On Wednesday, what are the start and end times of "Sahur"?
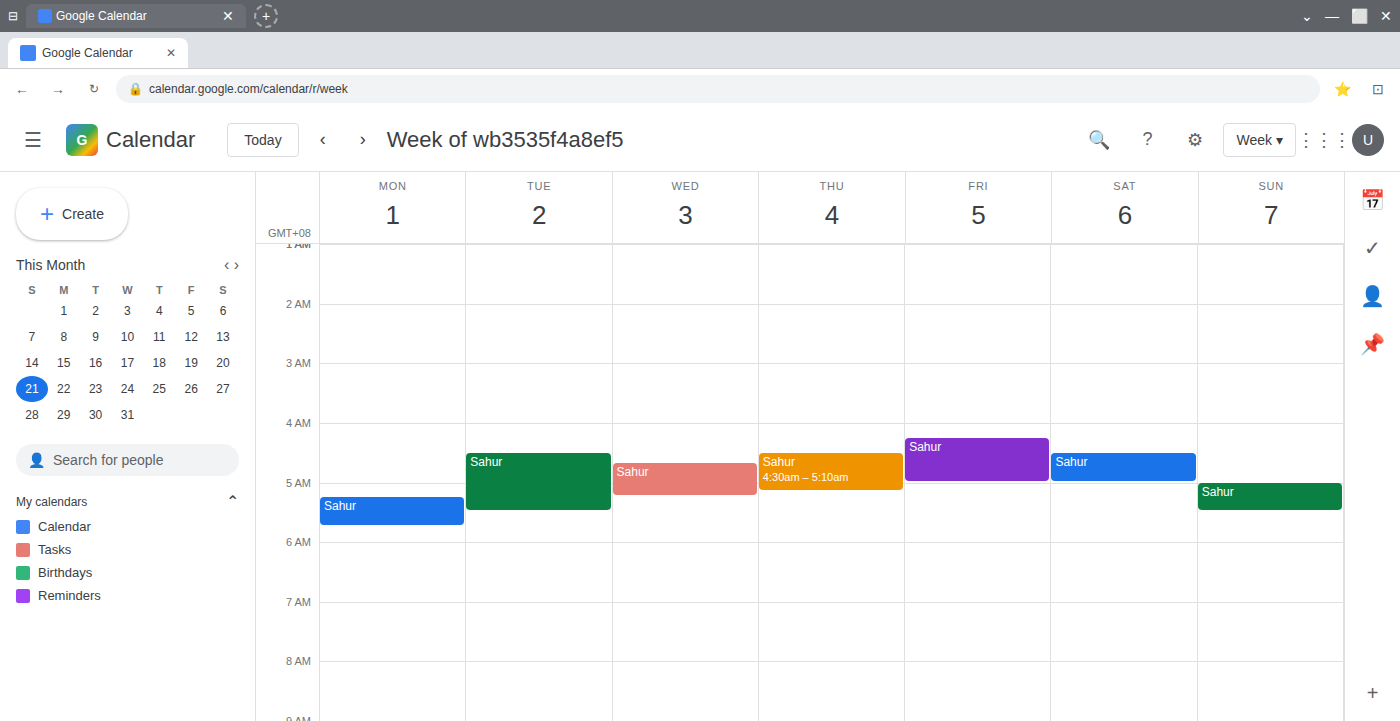
4:40 AM to 5:15 AM